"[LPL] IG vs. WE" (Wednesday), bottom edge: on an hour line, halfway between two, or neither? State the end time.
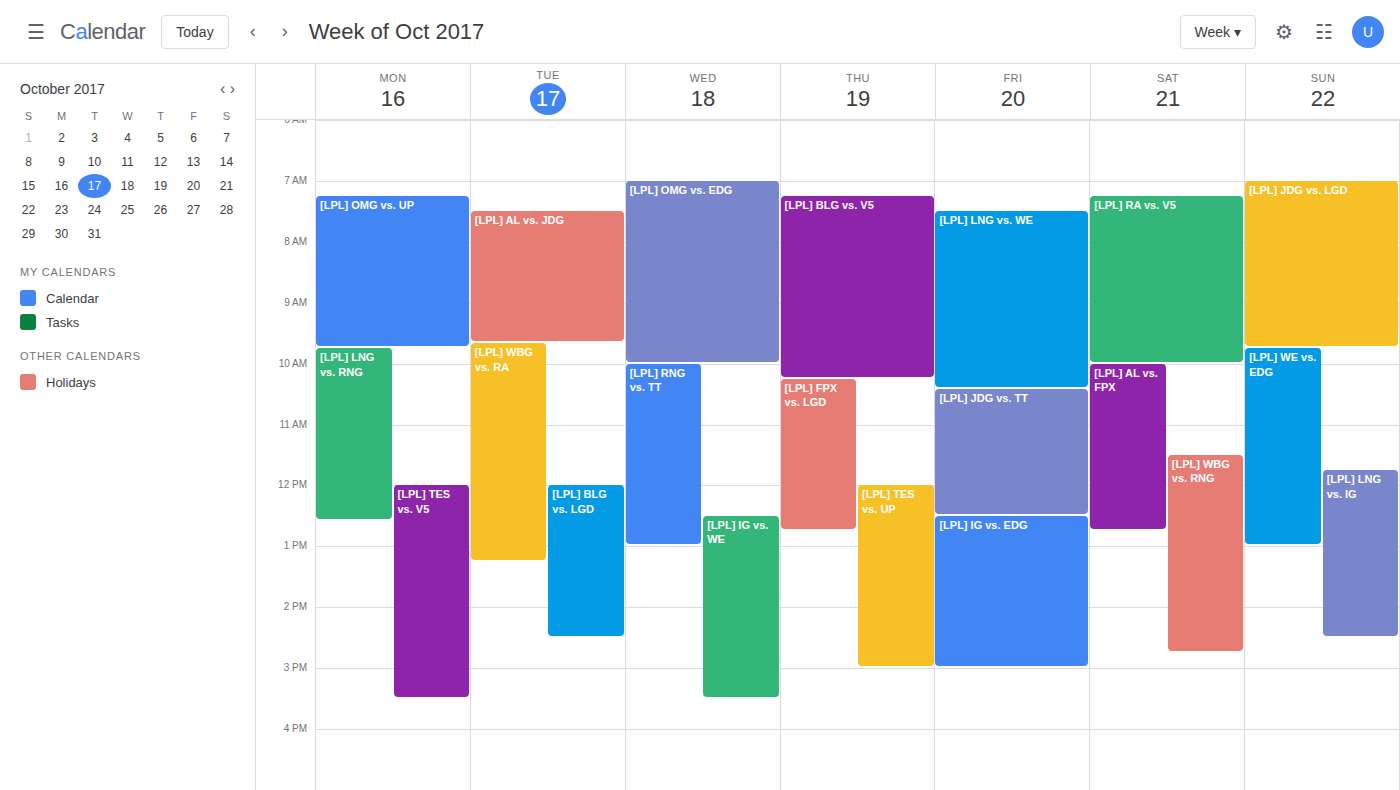
15:30 -- halfway between the 15:00 and 16:00 lines.